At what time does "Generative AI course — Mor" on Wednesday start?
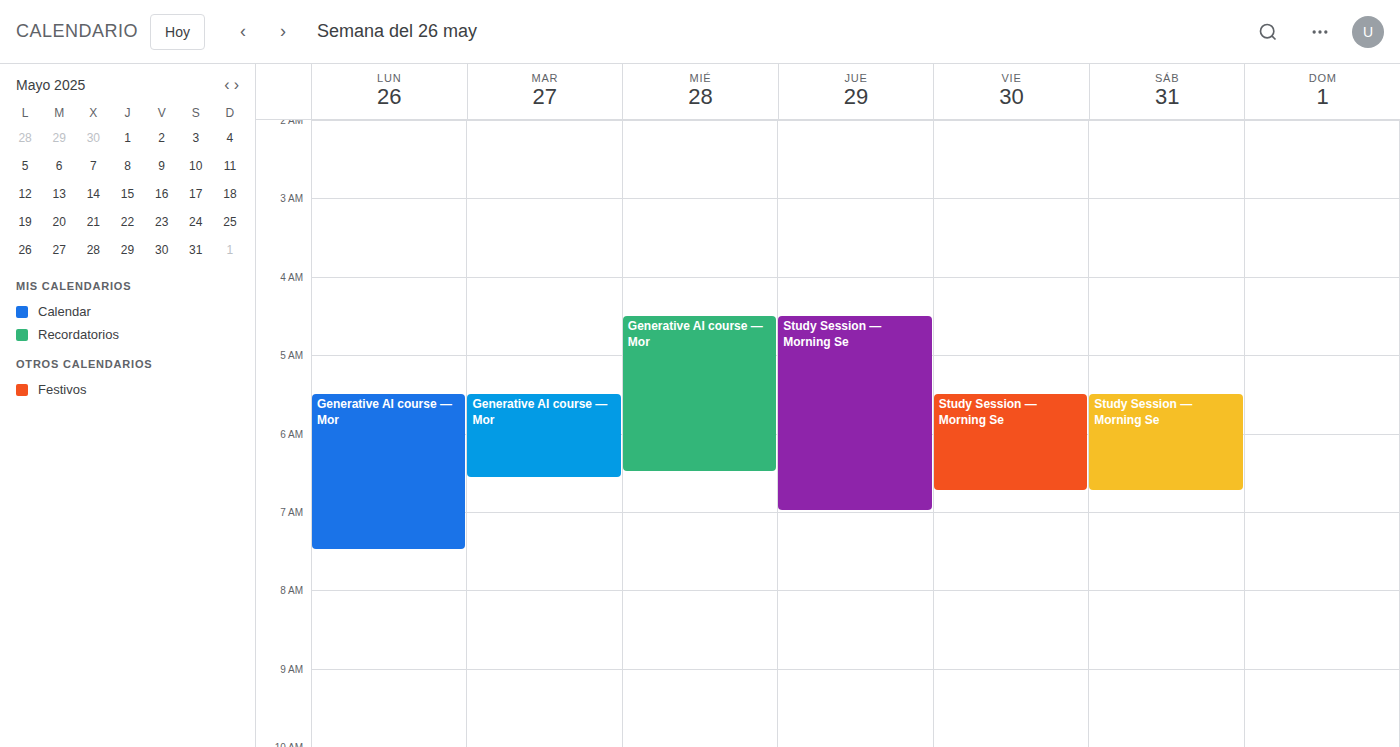
4:30 AM